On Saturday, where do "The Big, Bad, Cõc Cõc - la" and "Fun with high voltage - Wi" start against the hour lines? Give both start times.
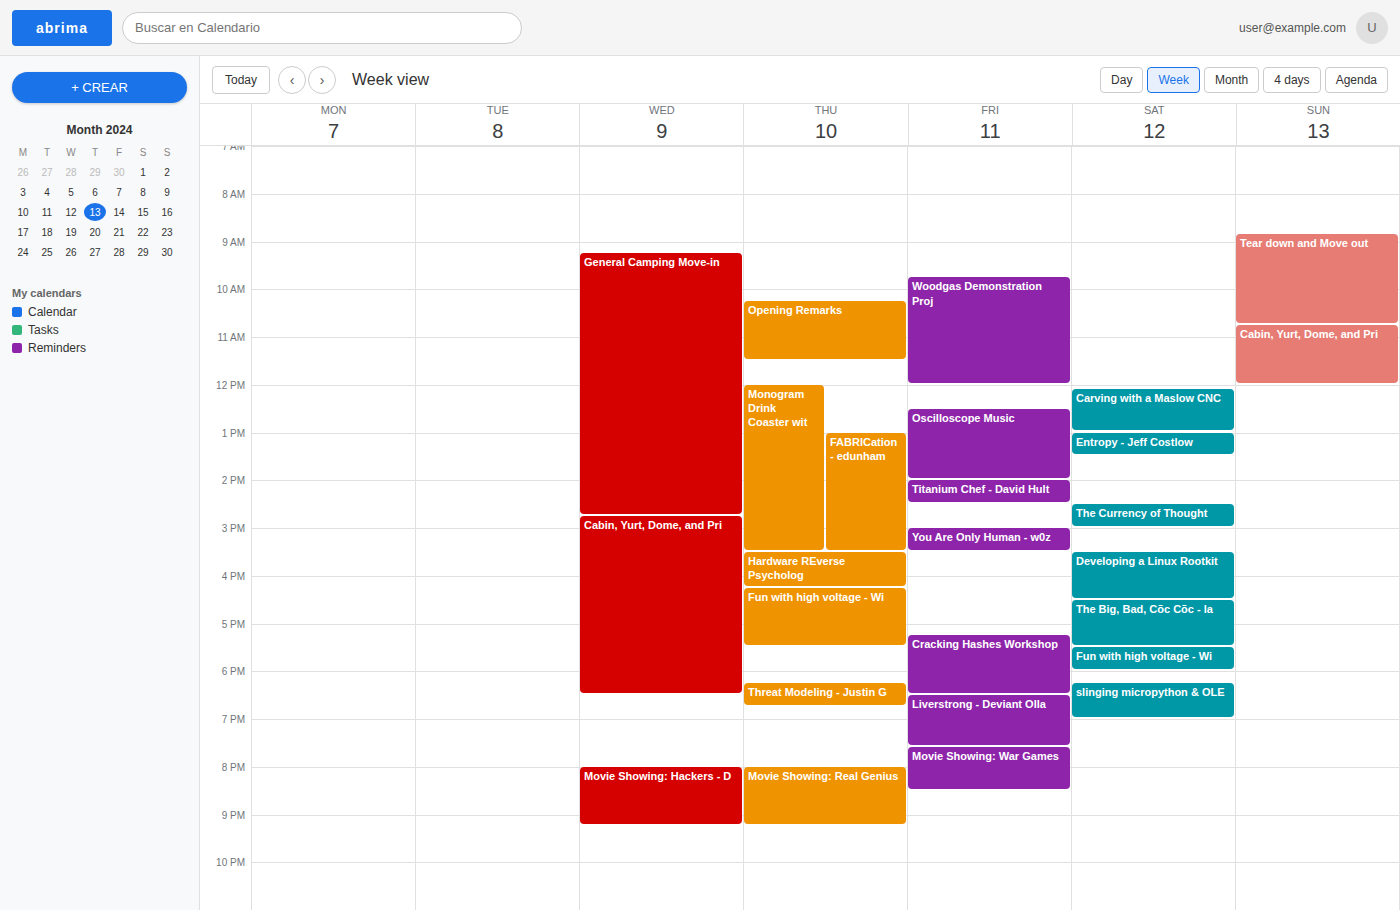
"The Big, Bad, Cõc Cõc - la": 16:30, halfway between the 16:00 and 17:00 lines. "Fun with high voltage - Wi": 17:30, halfway between the 17:00 and 18:00 lines.